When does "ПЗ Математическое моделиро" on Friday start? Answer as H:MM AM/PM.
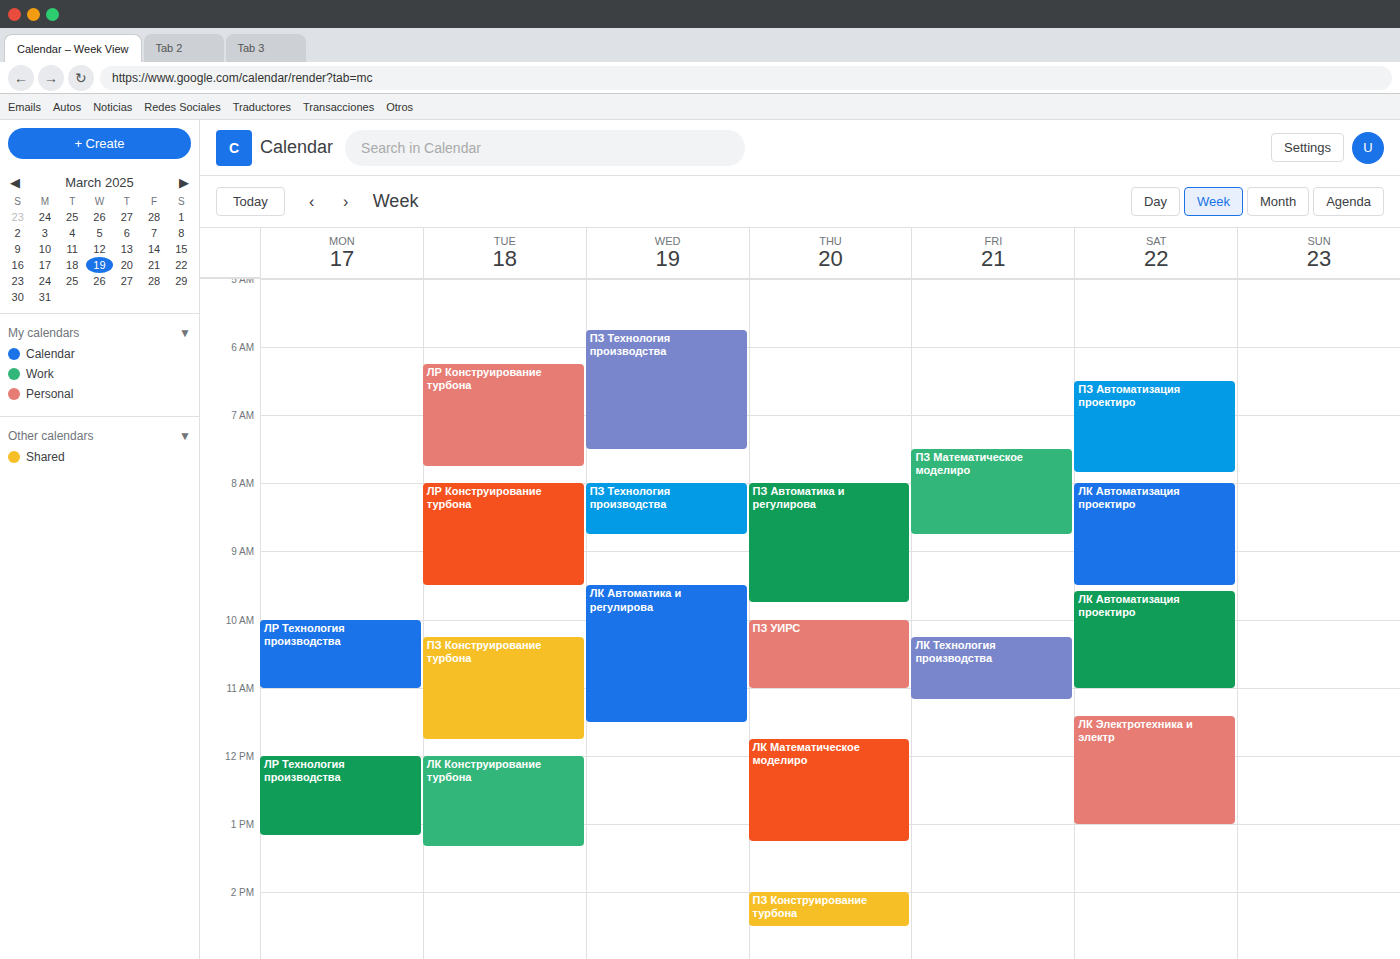
7:30 AM